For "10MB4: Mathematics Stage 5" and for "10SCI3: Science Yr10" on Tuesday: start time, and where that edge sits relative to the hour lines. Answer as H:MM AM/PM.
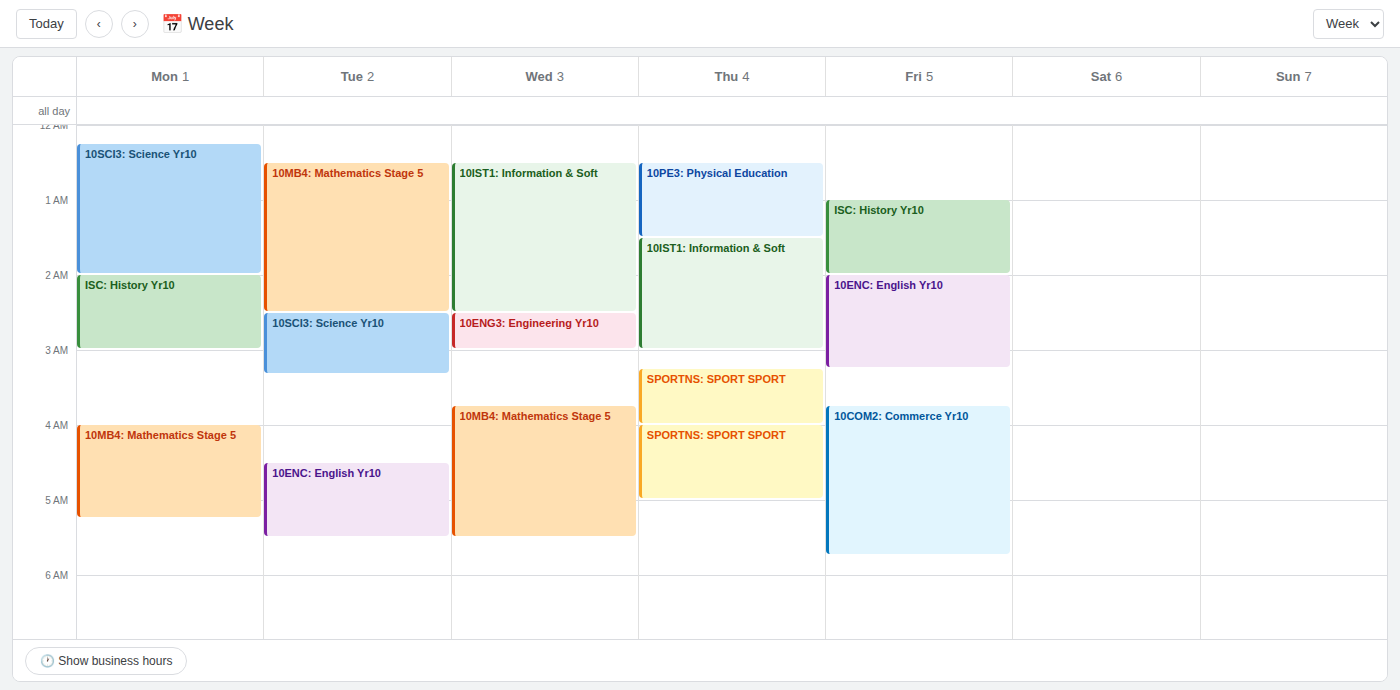
"10MB4: Mathematics Stage 5": 12:30 AM, halfway between the 12 AM and 1 AM lines. "10SCI3: Science Yr10": 2:30 AM, halfway between the 2 AM and 3 AM lines.